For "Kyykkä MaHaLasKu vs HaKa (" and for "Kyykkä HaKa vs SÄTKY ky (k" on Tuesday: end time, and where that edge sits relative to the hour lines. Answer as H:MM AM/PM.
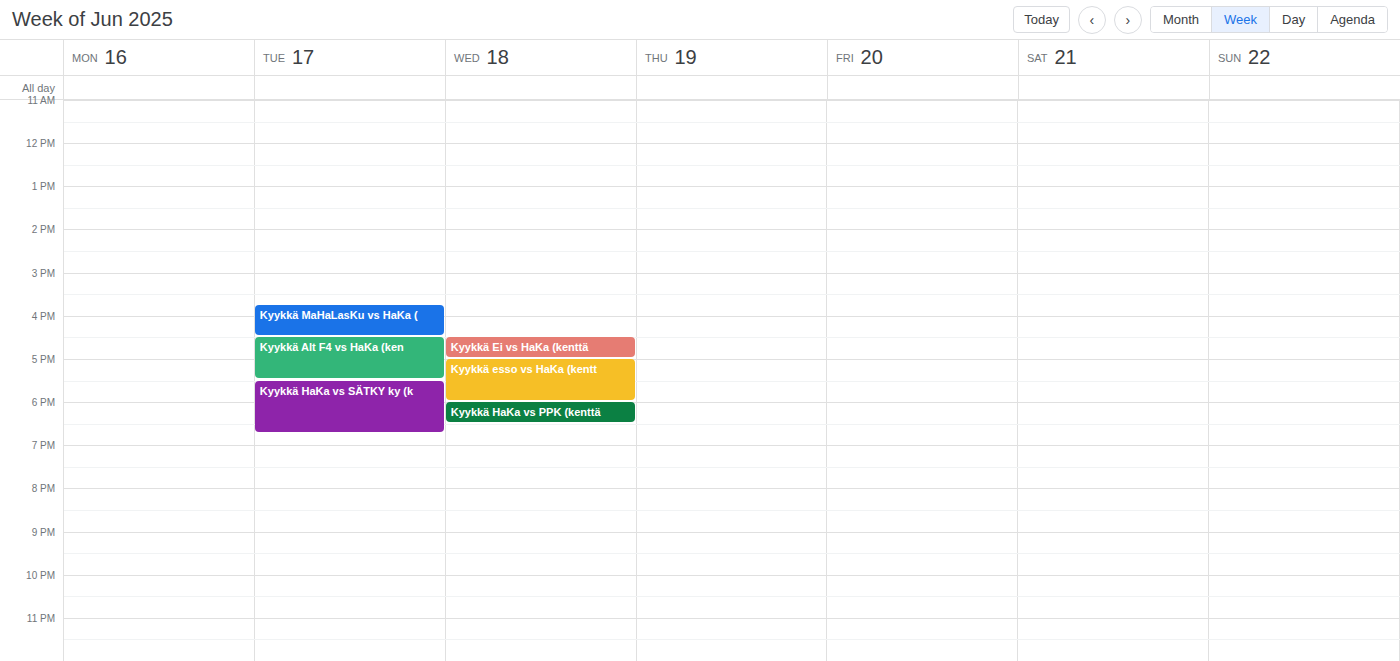
"Kyykkä MaHaLasKu vs HaKa (": 4:30 PM, halfway between the 4 PM and 5 PM lines. "Kyykkä HaKa vs SÄTKY ky (k": 6:45 PM, neither: three quarters of the way from the 6 PM line to the 7 PM line.